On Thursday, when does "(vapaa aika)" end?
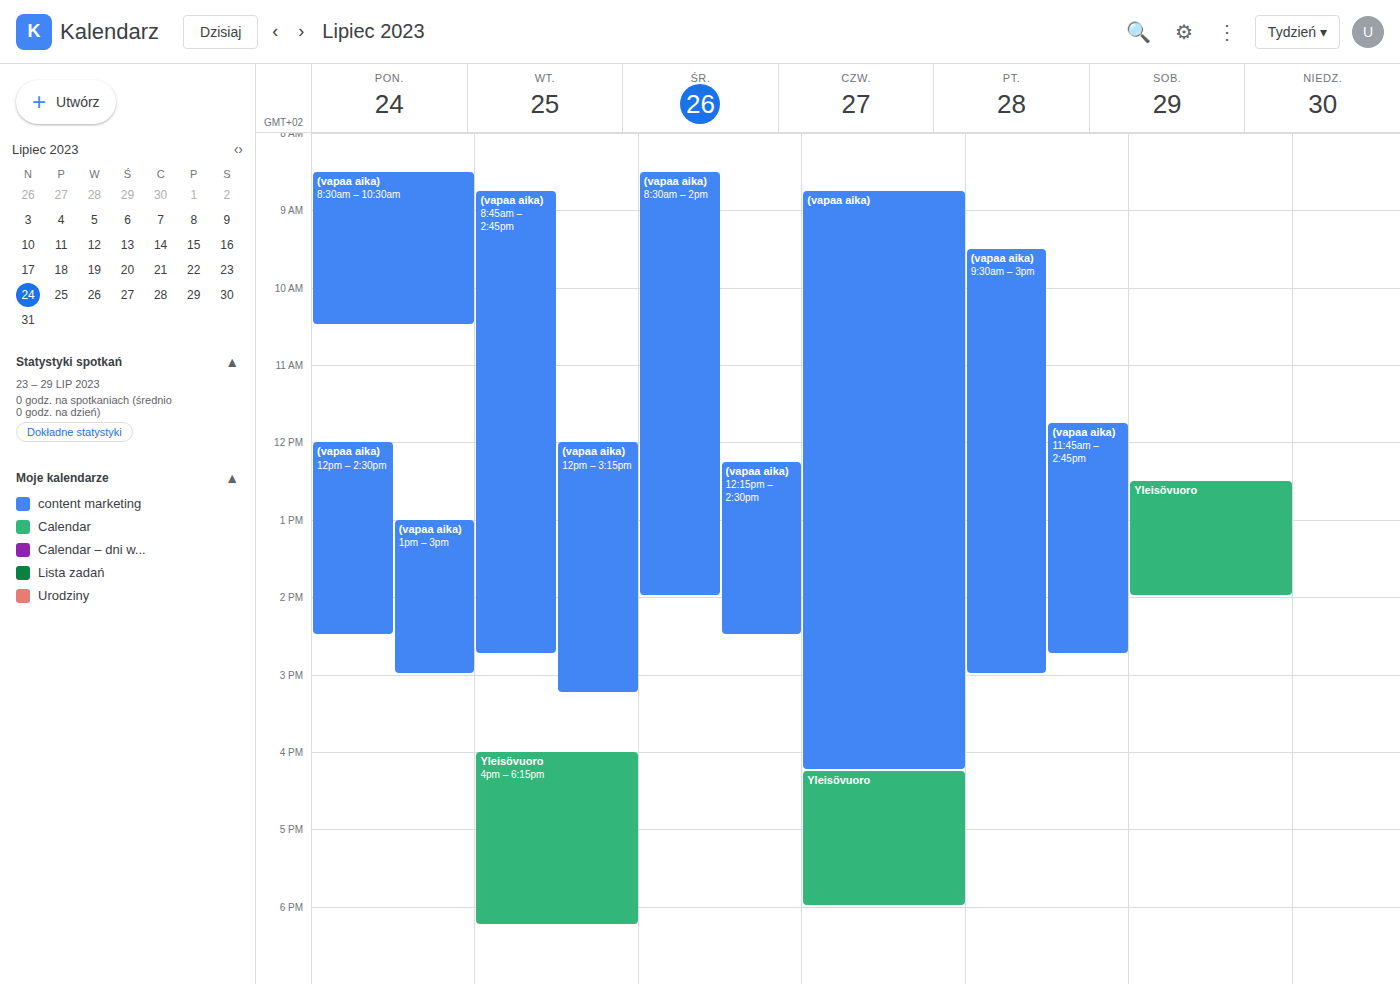
4:15 PM